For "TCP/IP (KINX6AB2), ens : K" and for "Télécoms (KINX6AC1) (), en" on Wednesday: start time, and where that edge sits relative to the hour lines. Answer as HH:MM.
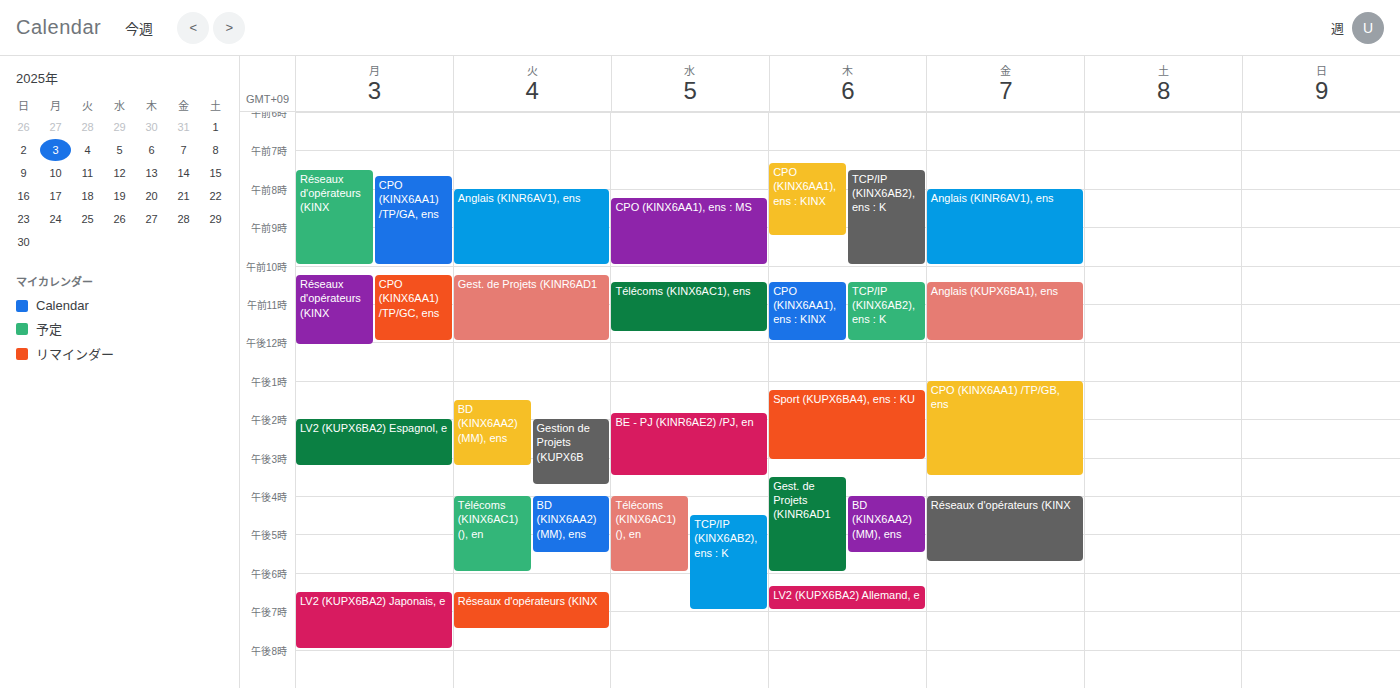
"TCP/IP (KINX6AB2), ens : K": 16:30, halfway between the 16:00 and 17:00 lines. "Télécoms (KINX6AC1) (), en": 16:00, exactly on the 16:00 line.